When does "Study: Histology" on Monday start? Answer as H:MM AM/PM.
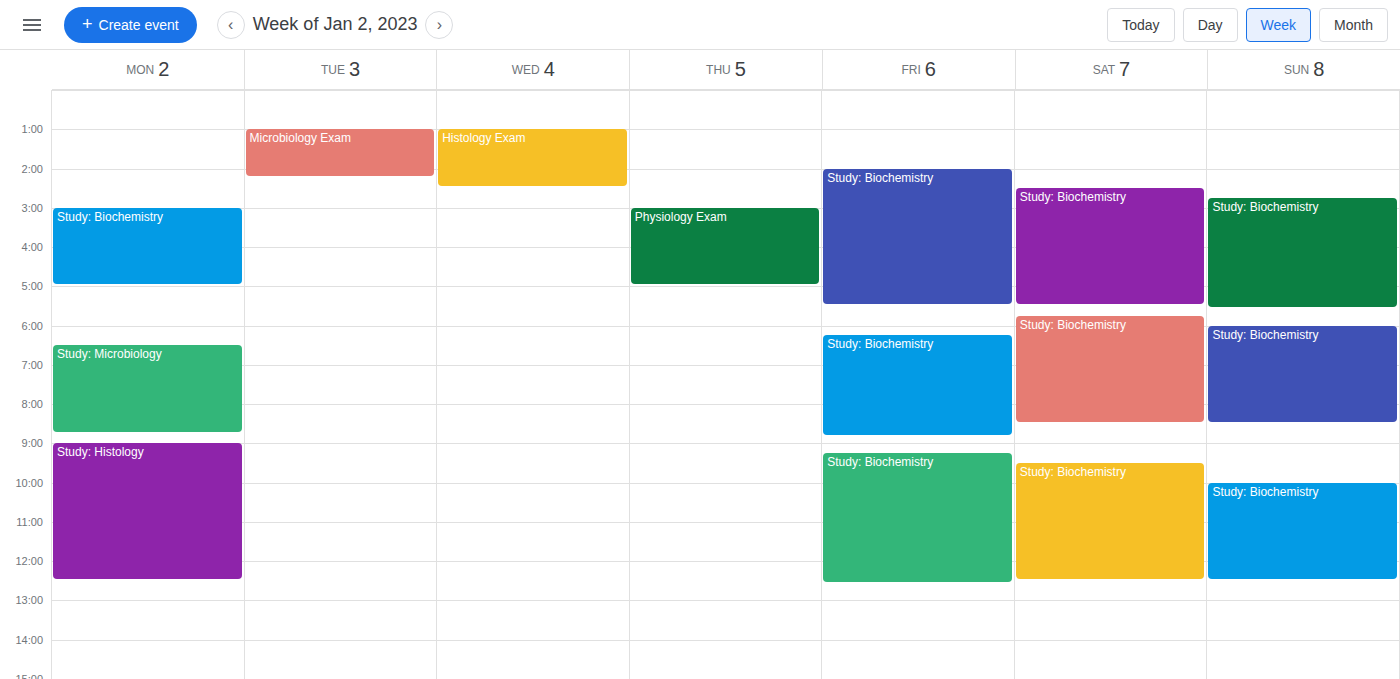
9:00 AM